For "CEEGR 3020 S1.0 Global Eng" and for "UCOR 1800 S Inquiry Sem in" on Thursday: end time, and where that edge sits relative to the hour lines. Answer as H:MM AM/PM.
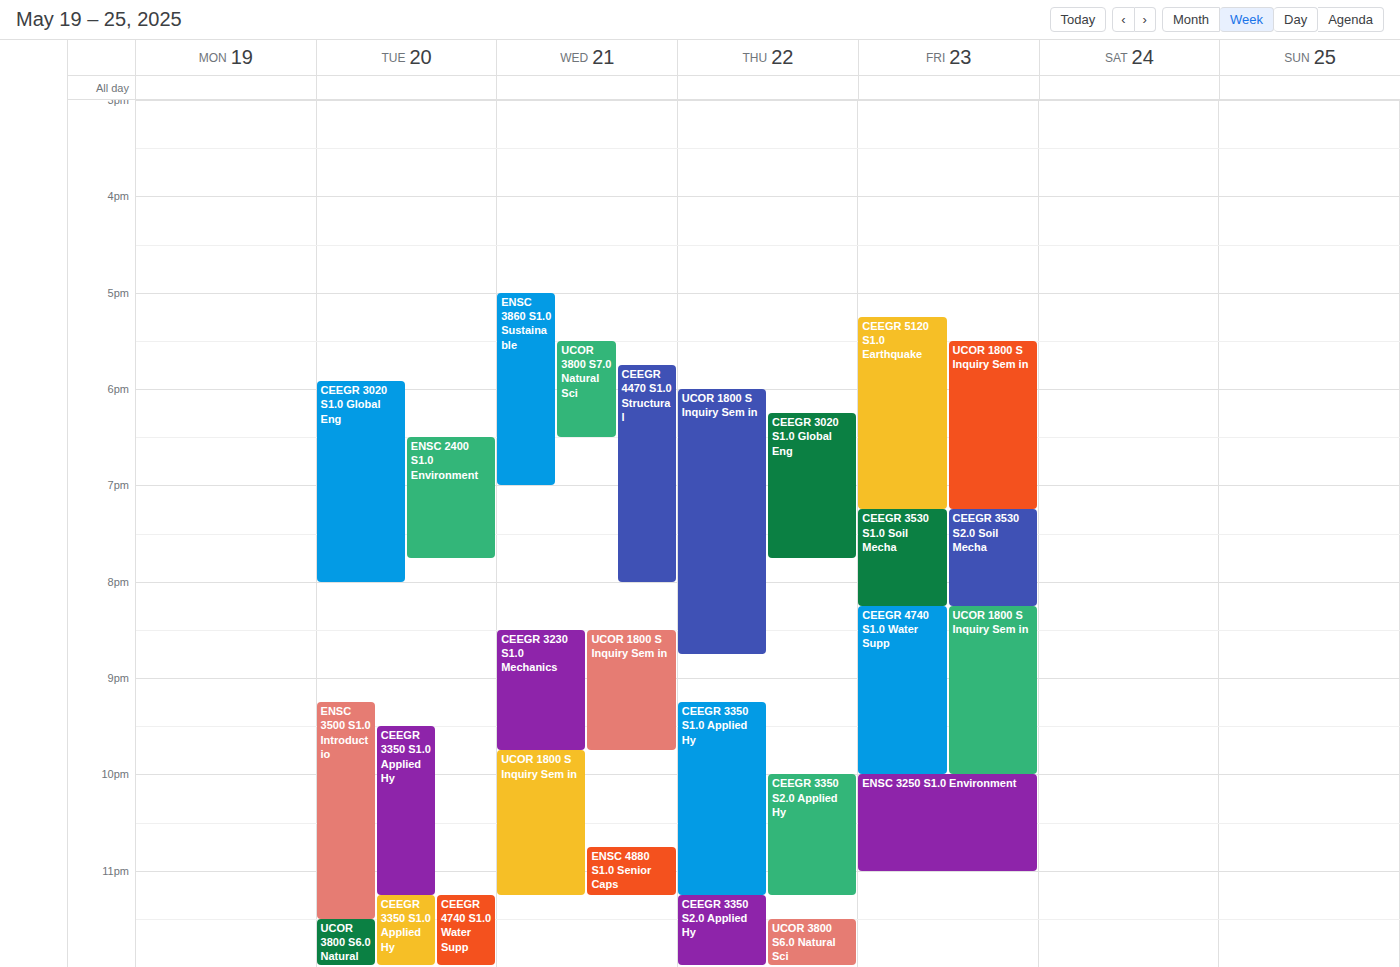
"CEEGR 3020 S1.0 Global Eng": 7:45 PM, neither: three quarters of the way from the 7 PM line to the 8 PM line. "UCOR 1800 S Inquiry Sem in": 8:45 PM, neither: three quarters of the way from the 8 PM line to the 9 PM line.